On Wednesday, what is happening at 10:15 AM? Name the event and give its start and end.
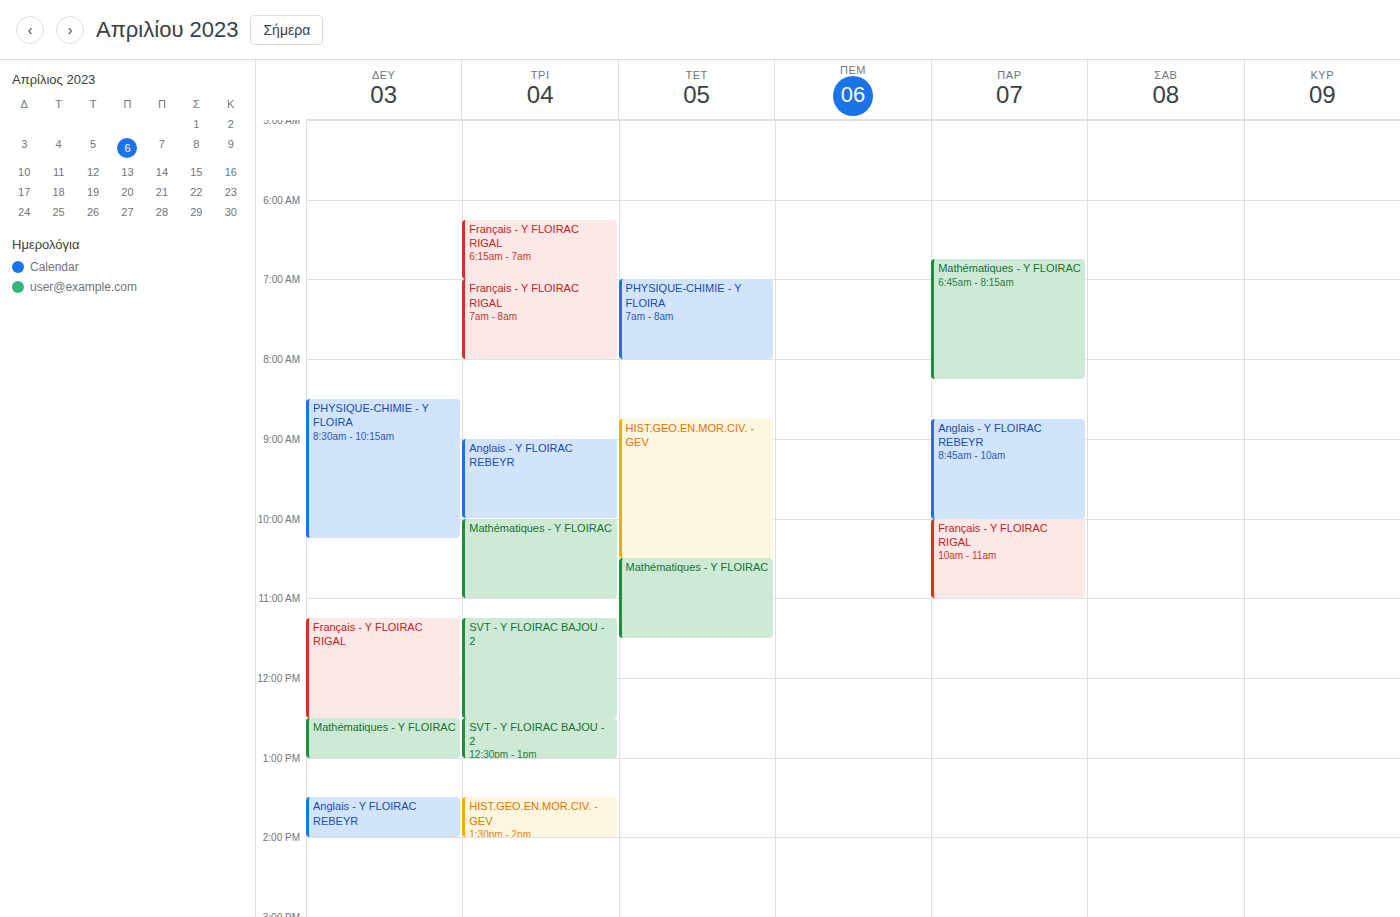
"HIST.GEO.EN.MOR.CIV. - GEV", 8:45 AM to 10:30 AM